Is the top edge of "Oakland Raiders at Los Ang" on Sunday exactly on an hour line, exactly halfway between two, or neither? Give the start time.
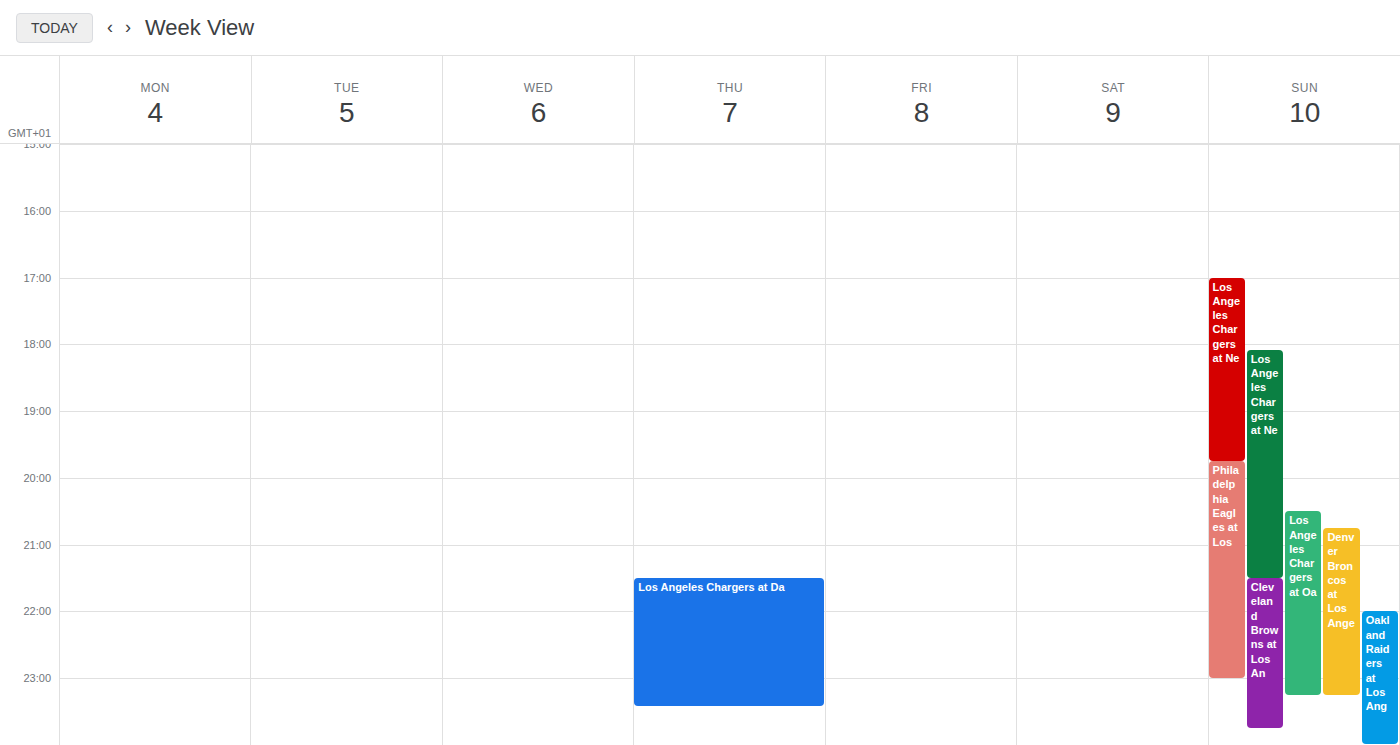
10:00 PM -- exactly on the 10 PM line.